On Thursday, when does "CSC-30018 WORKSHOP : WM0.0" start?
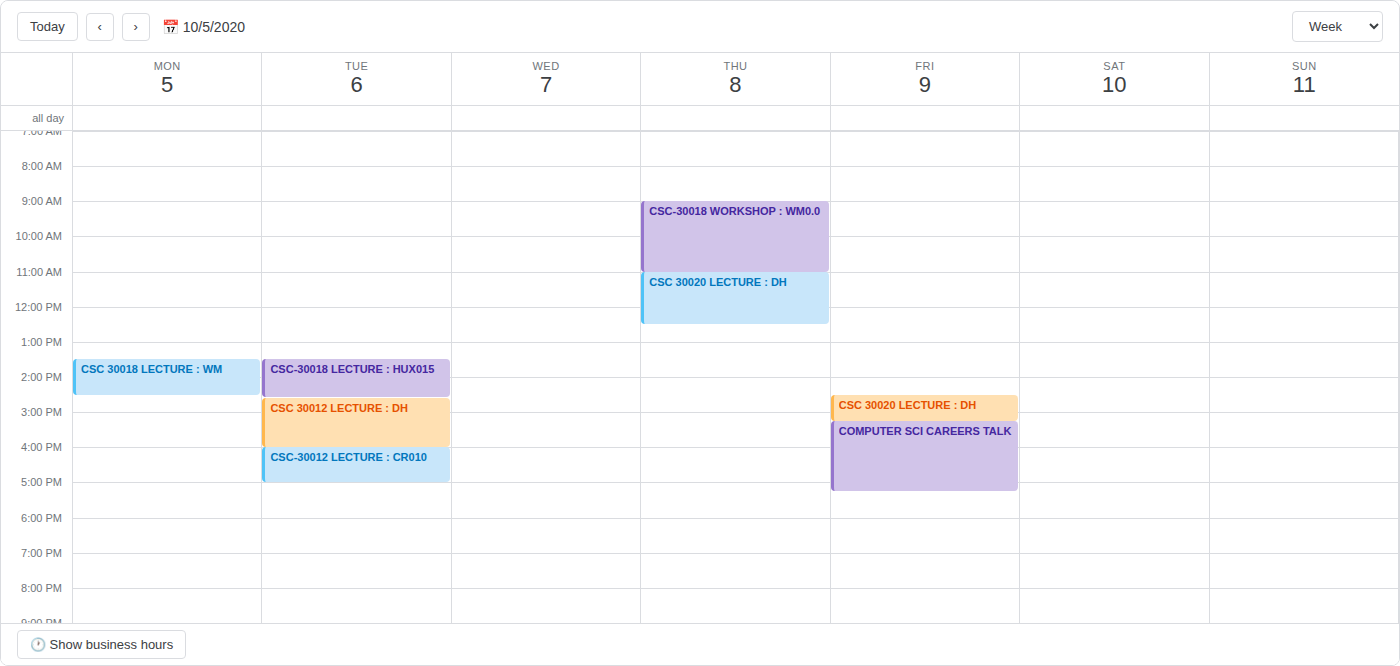
9:00 AM